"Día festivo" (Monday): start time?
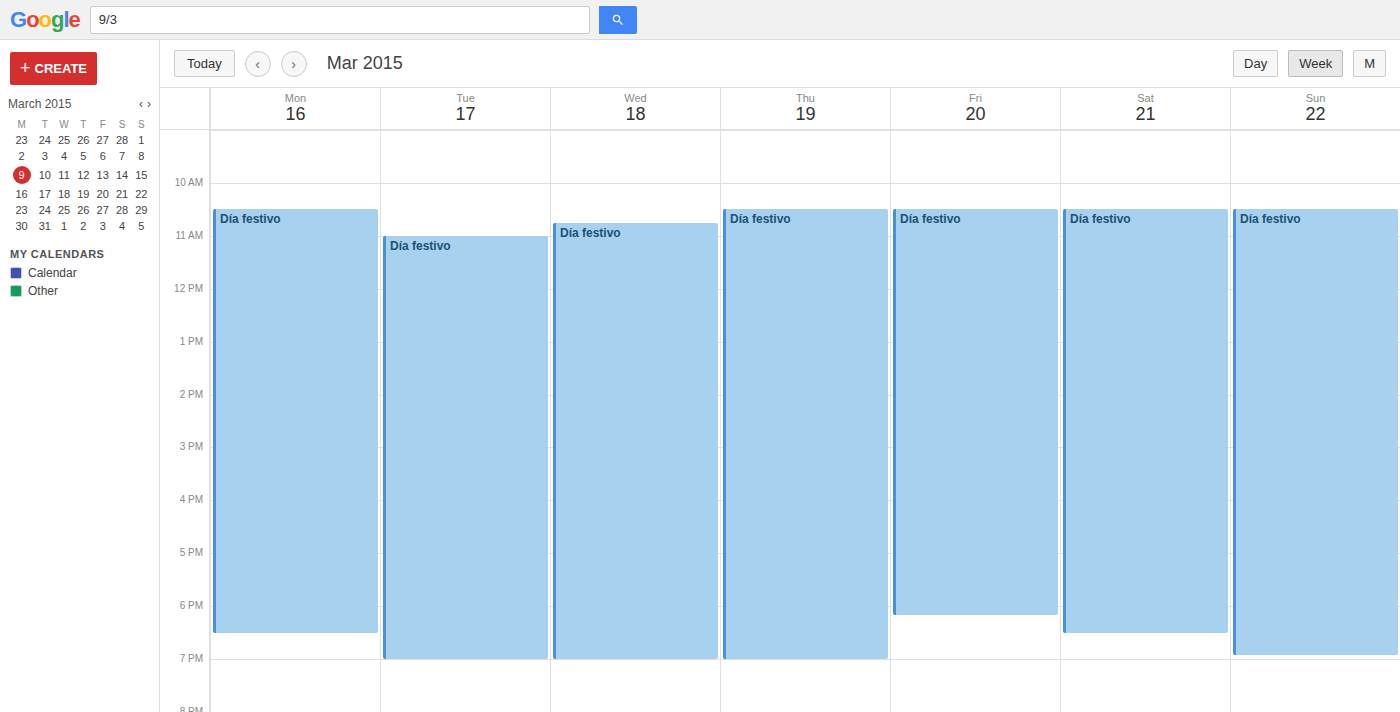
10:30 AM